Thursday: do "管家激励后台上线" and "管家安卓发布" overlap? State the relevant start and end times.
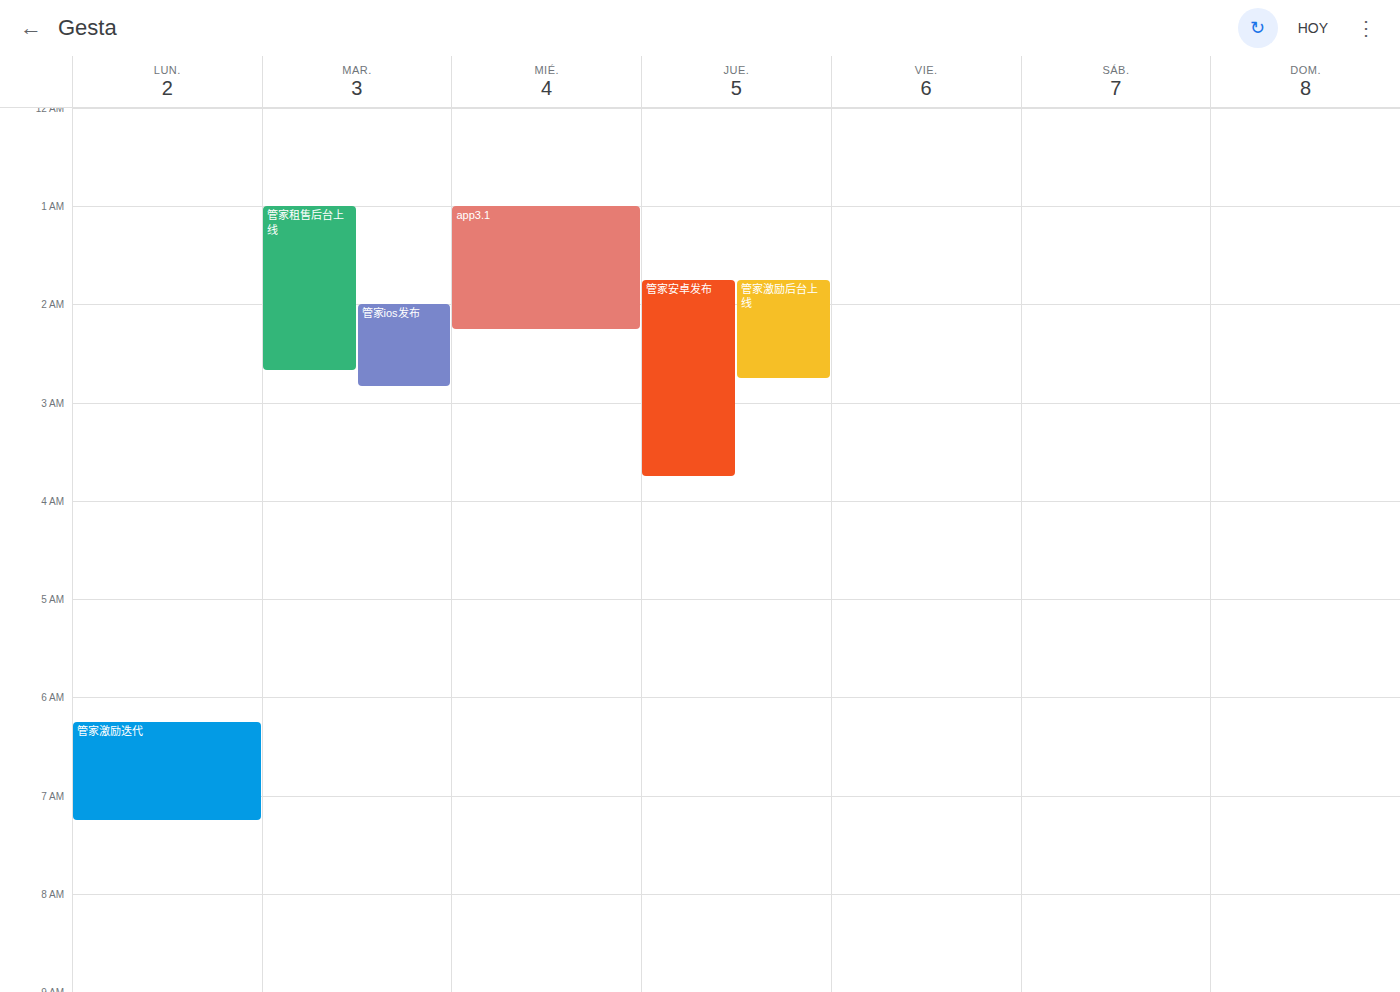
"管家激励后台上线" runs 01:45 to 02:45, inside "管家安卓发布" -- they overlap.